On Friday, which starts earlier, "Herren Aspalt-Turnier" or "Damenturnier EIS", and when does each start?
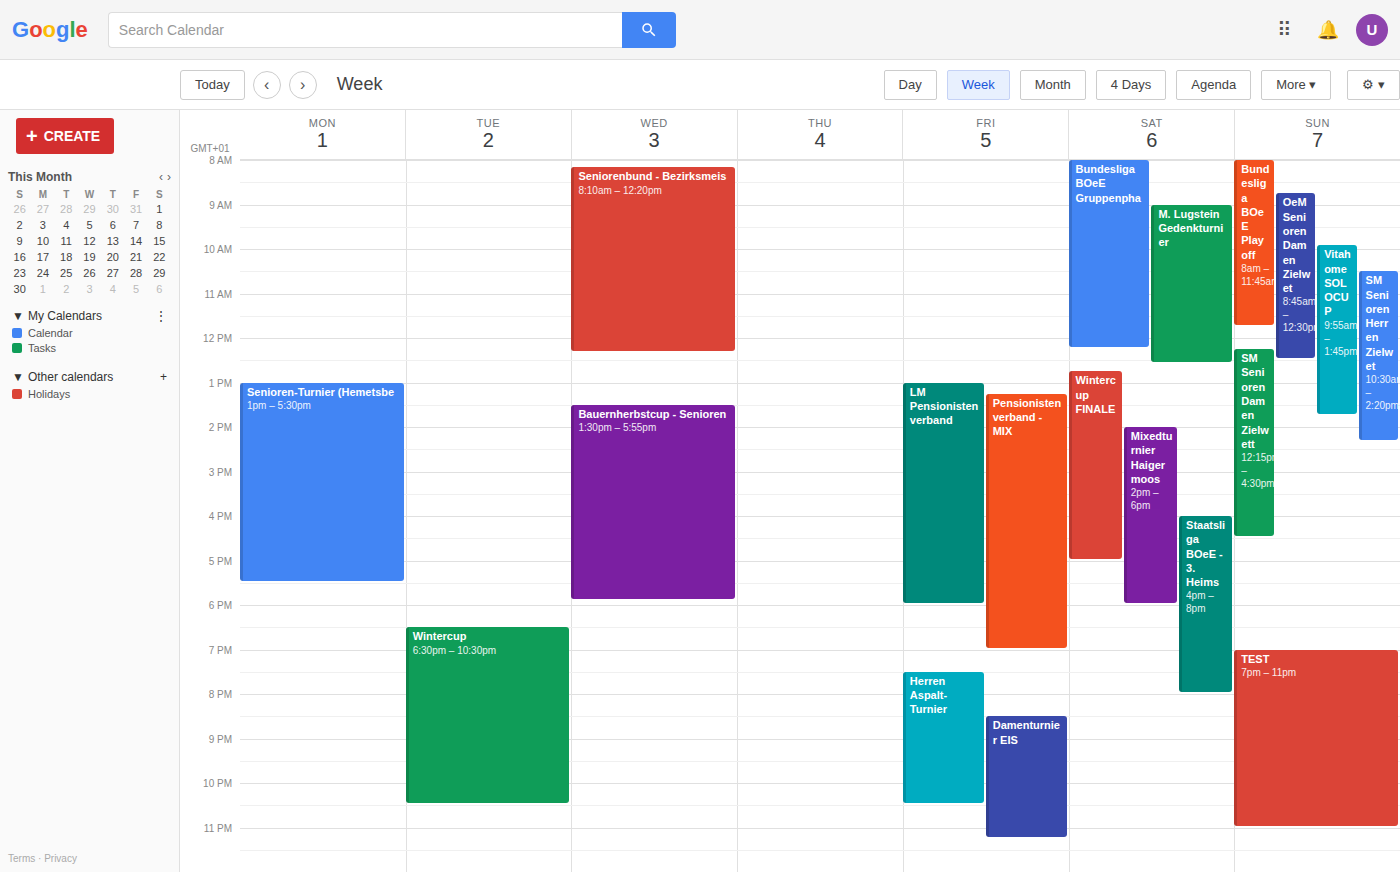
"Herren Aspalt-Turnier" 7:30 PM; "Damenturnier EIS" 8:30 PM.